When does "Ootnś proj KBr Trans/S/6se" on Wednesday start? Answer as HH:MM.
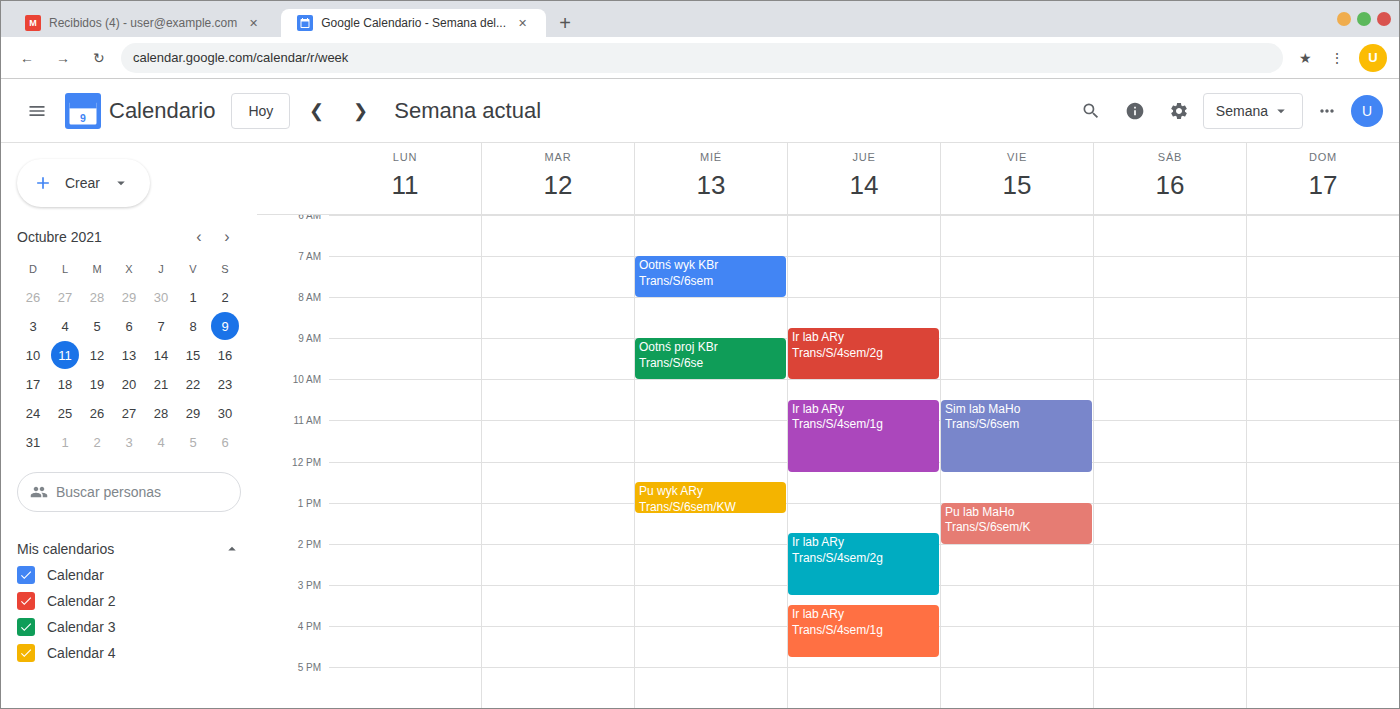
09:00